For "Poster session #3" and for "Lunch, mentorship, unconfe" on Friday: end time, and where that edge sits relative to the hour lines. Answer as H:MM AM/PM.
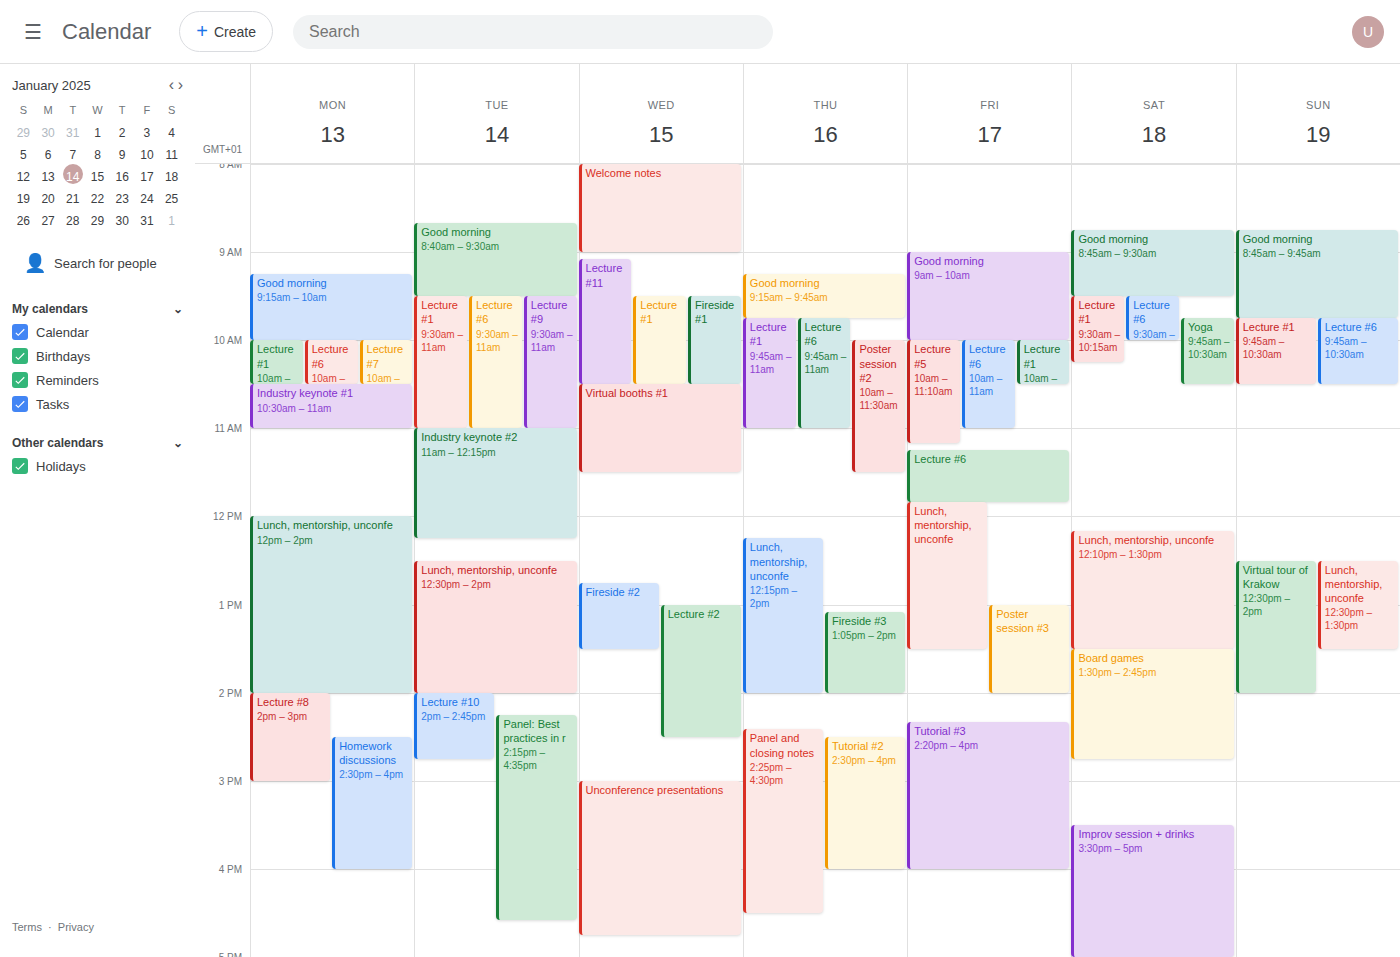
"Poster session #3": 2:00 PM, exactly on the 2 PM line. "Lunch, mentorship, unconfe": 1:30 PM, halfway between the 1 PM and 2 PM lines.